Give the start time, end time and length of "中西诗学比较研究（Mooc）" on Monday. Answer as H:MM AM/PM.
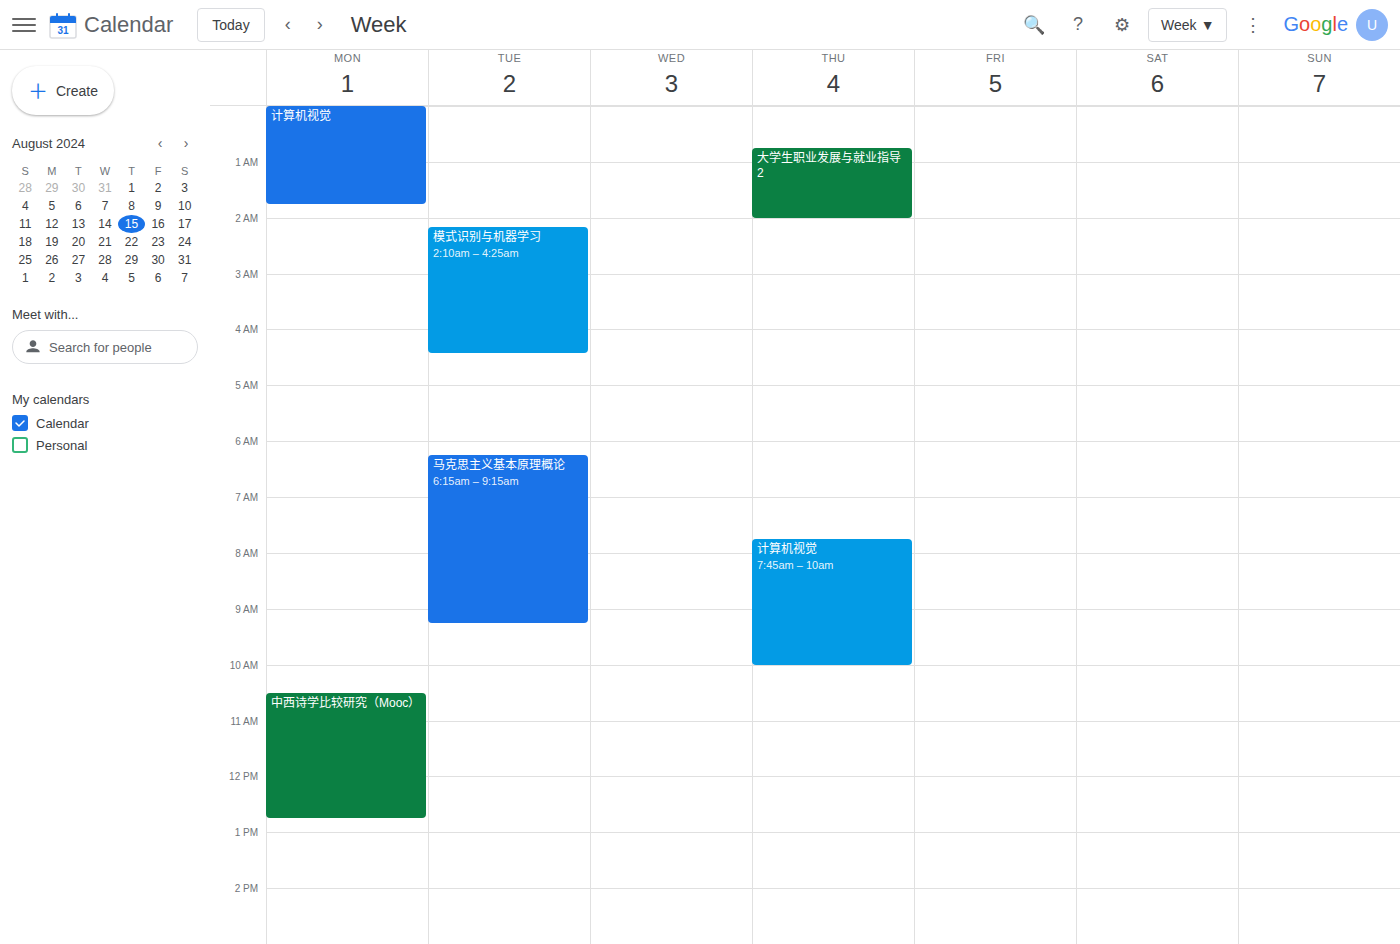
10:30 AM to 12:45 PM, 2 hours 15 minutes